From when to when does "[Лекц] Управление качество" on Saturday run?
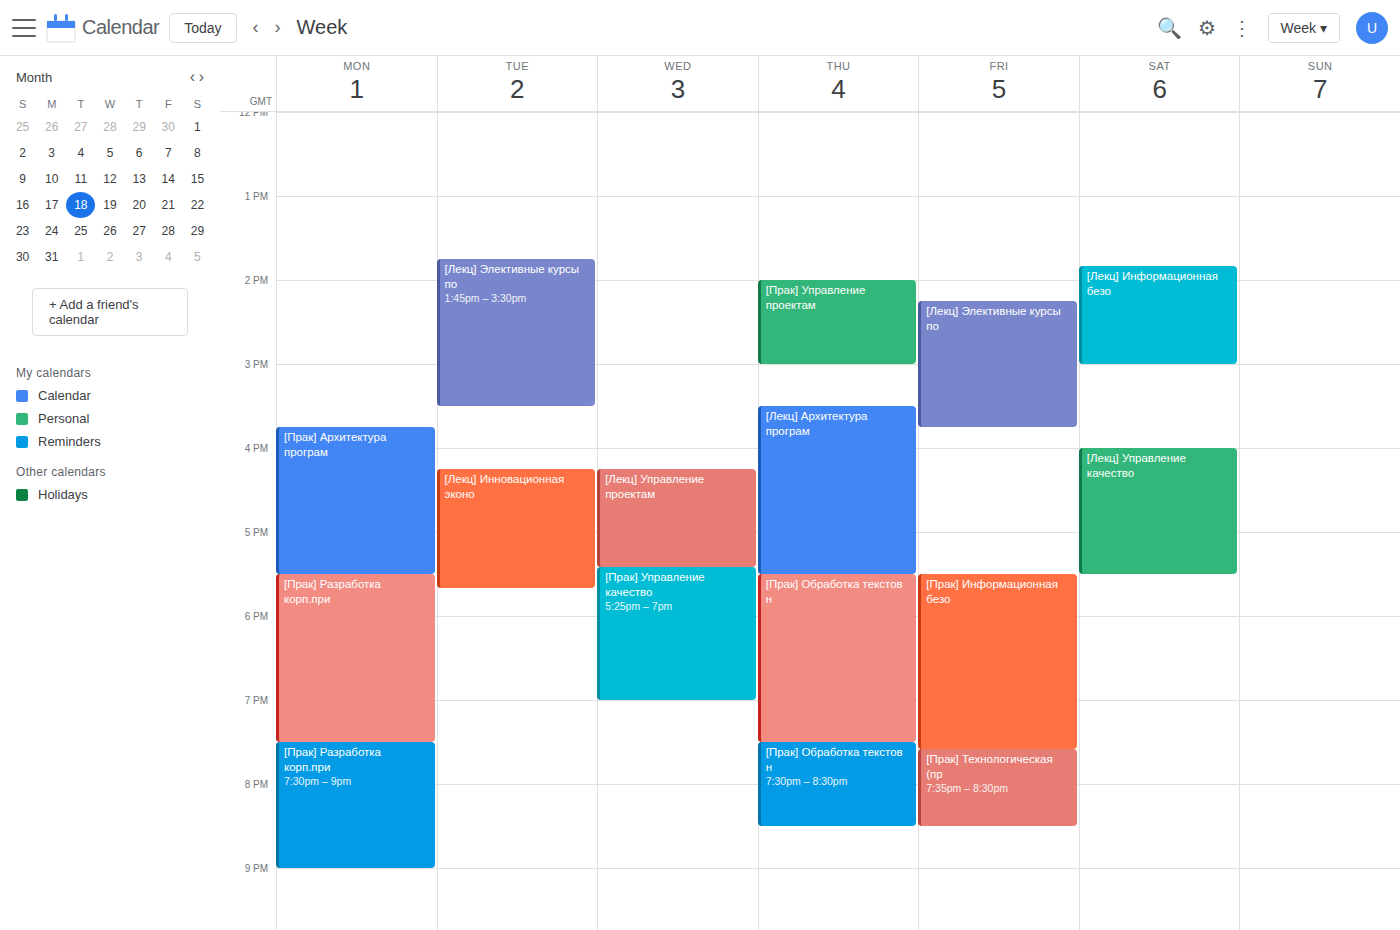
4:00 PM to 5:30 PM